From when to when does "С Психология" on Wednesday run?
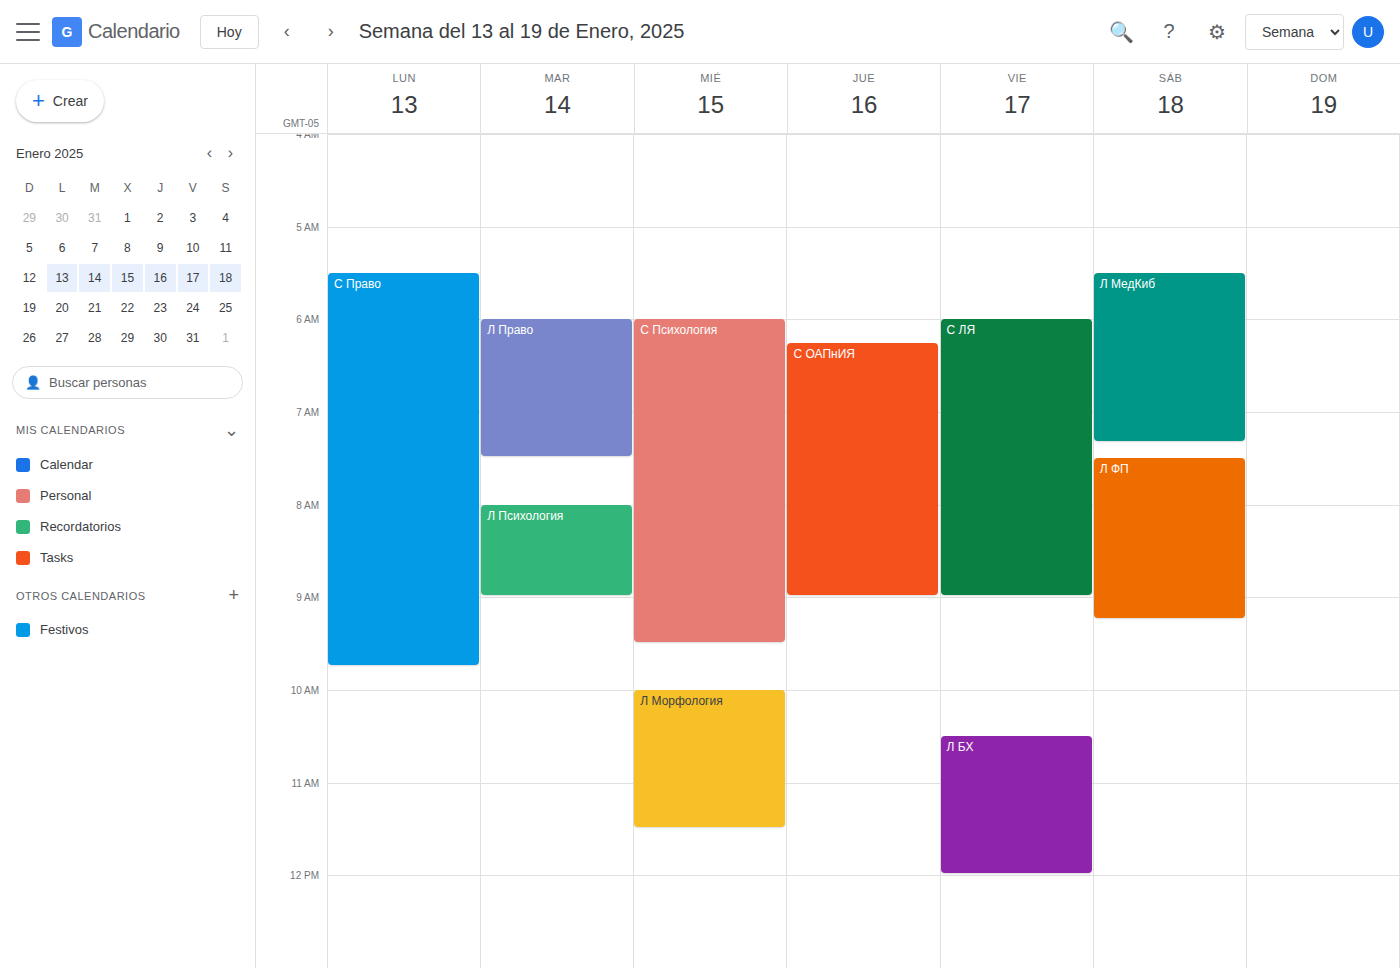
6:00 AM to 9:30 AM